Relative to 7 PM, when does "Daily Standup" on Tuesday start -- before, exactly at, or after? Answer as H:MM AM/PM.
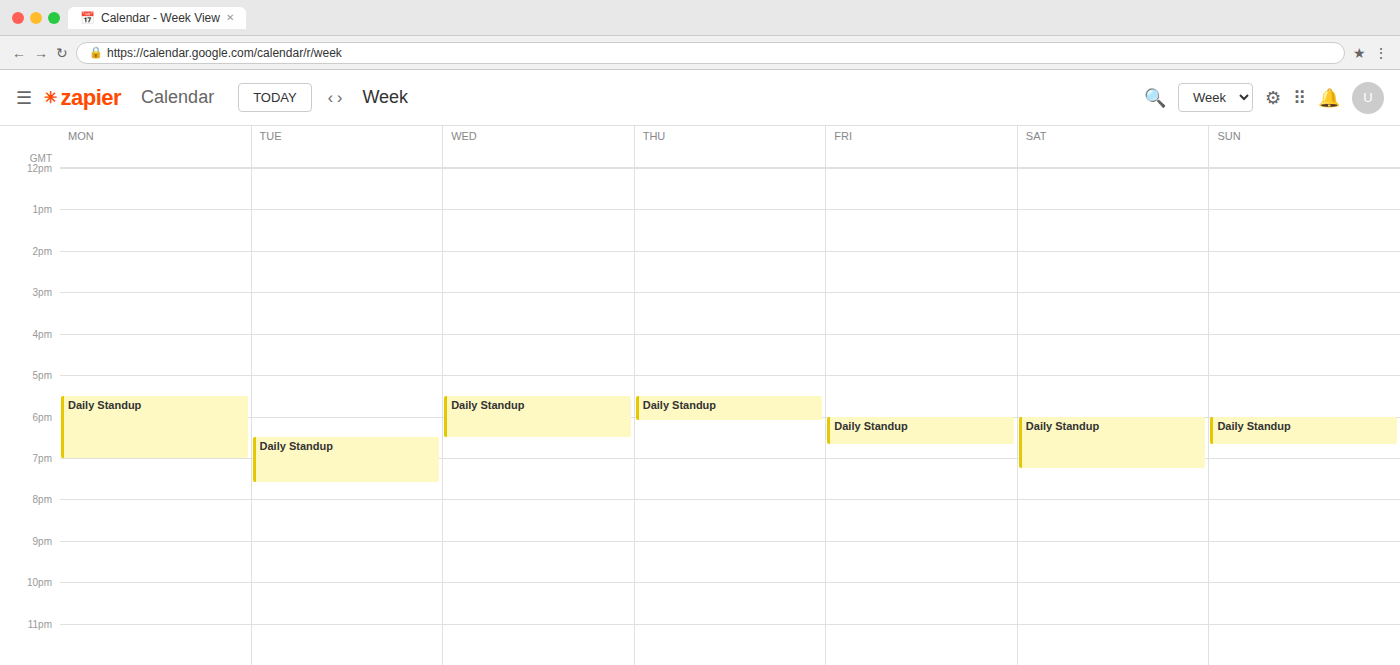
6:30 PM -- before 7 PM, 30 minutes above the 7 PM line.